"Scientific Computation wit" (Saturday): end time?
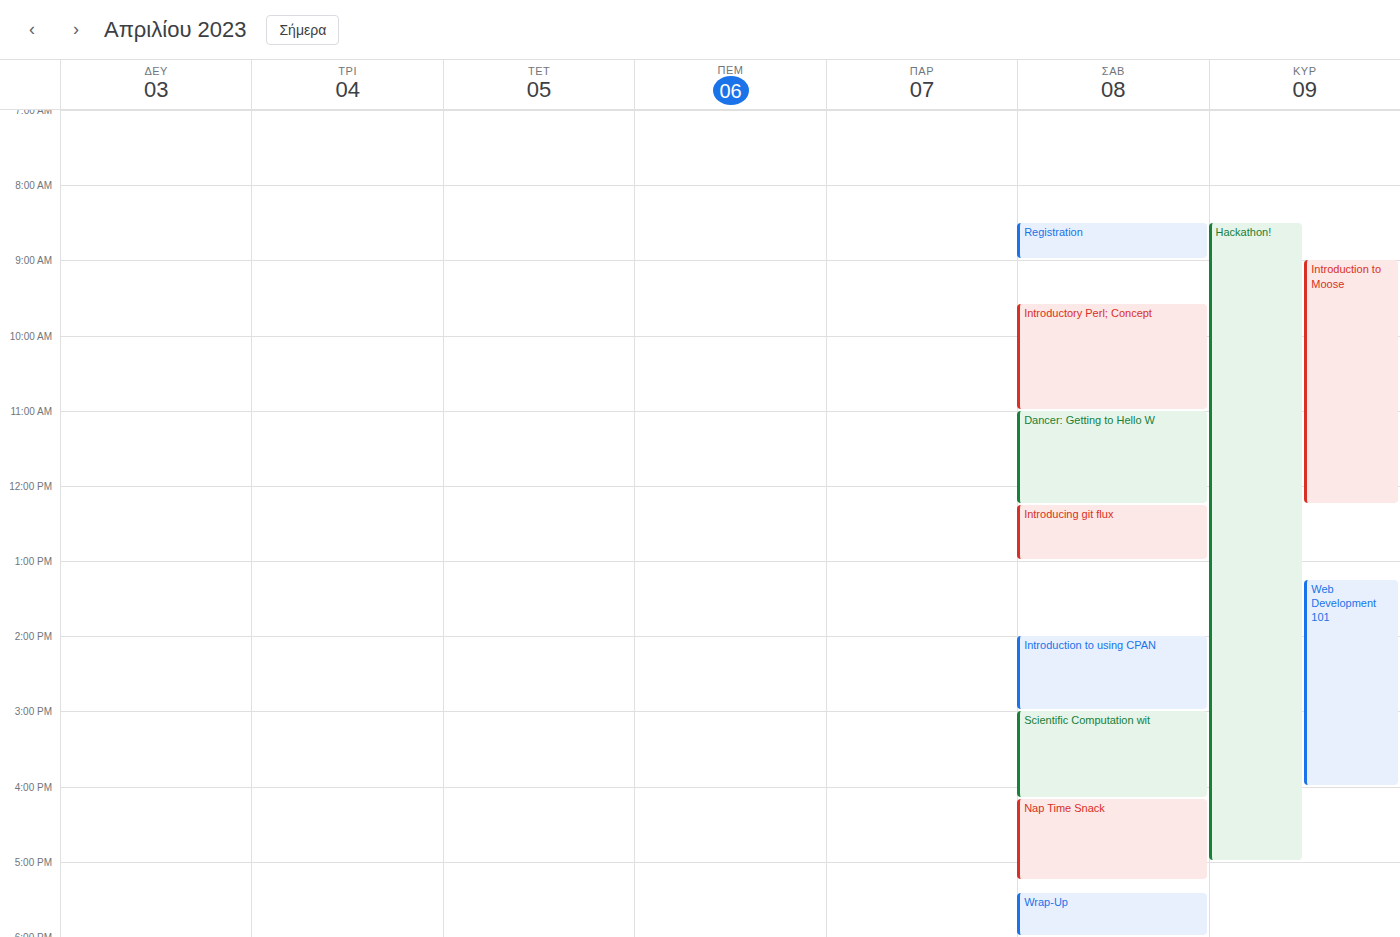
4:10 PM